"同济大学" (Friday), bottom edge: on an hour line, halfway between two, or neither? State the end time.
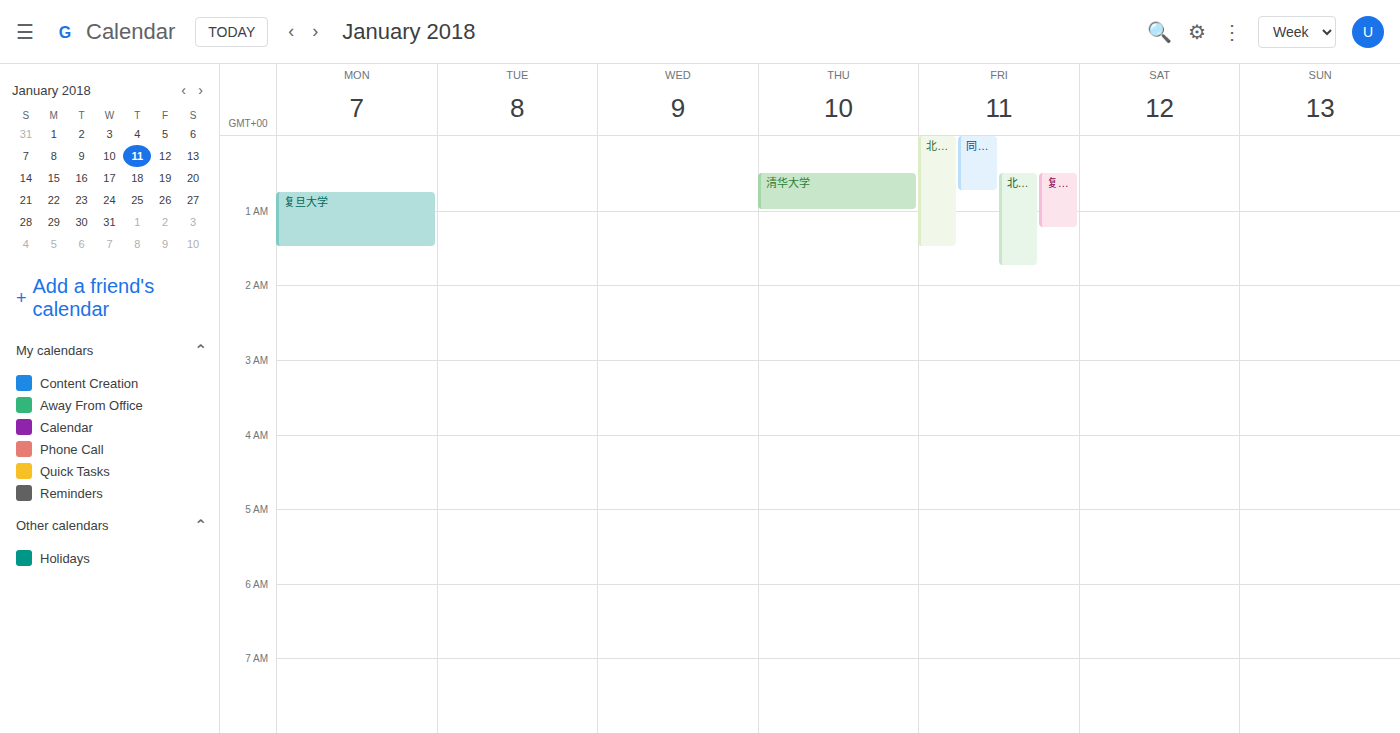
00:45 -- neither: three quarters of the way from the 00:00 line to the 01:00 line.